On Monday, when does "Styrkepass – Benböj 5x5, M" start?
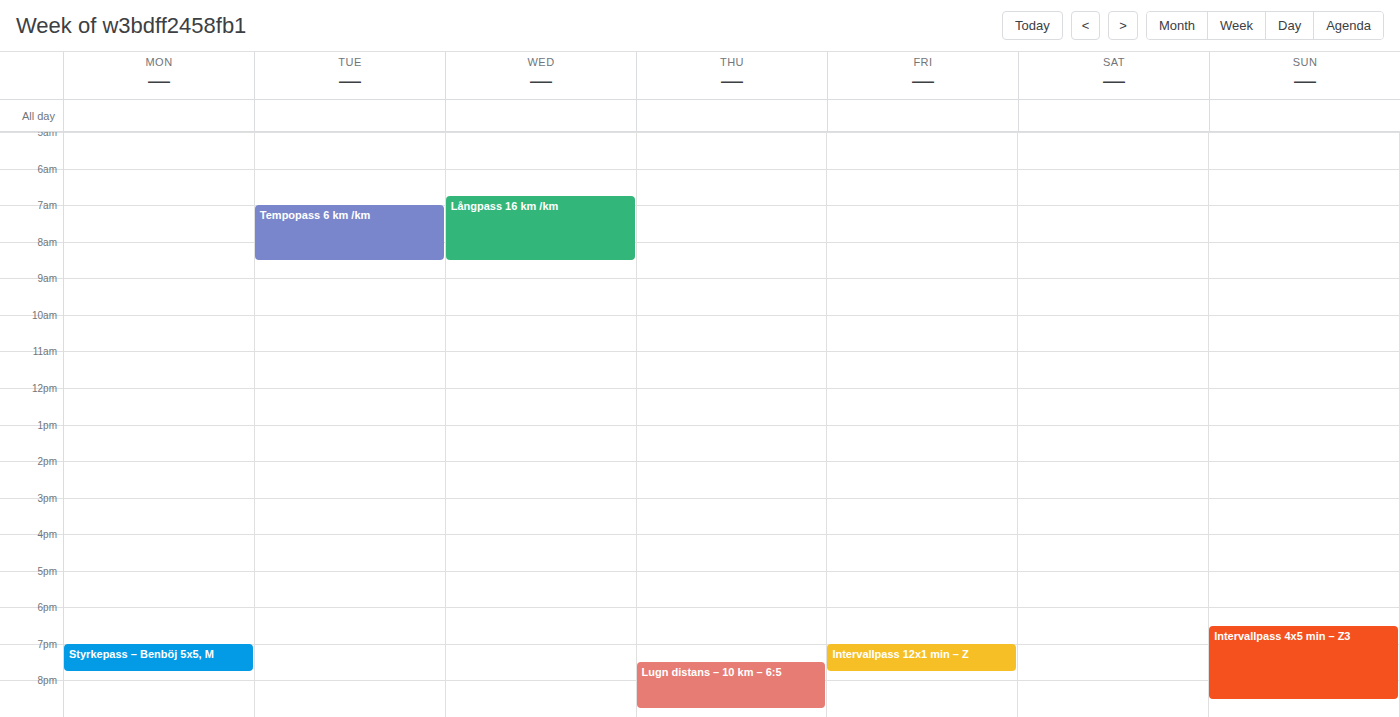
7:00 PM